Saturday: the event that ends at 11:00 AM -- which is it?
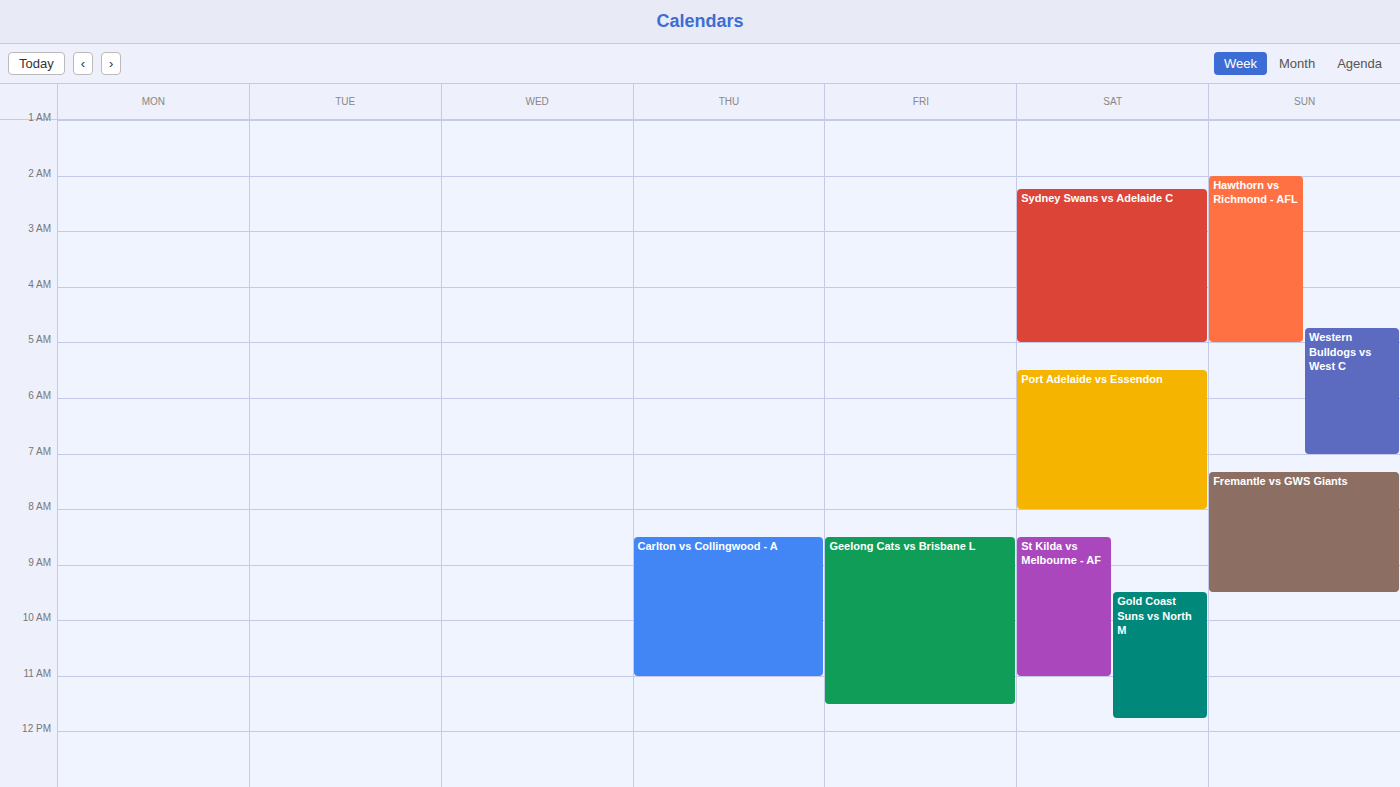
"St Kilda vs Melbourne - AF"